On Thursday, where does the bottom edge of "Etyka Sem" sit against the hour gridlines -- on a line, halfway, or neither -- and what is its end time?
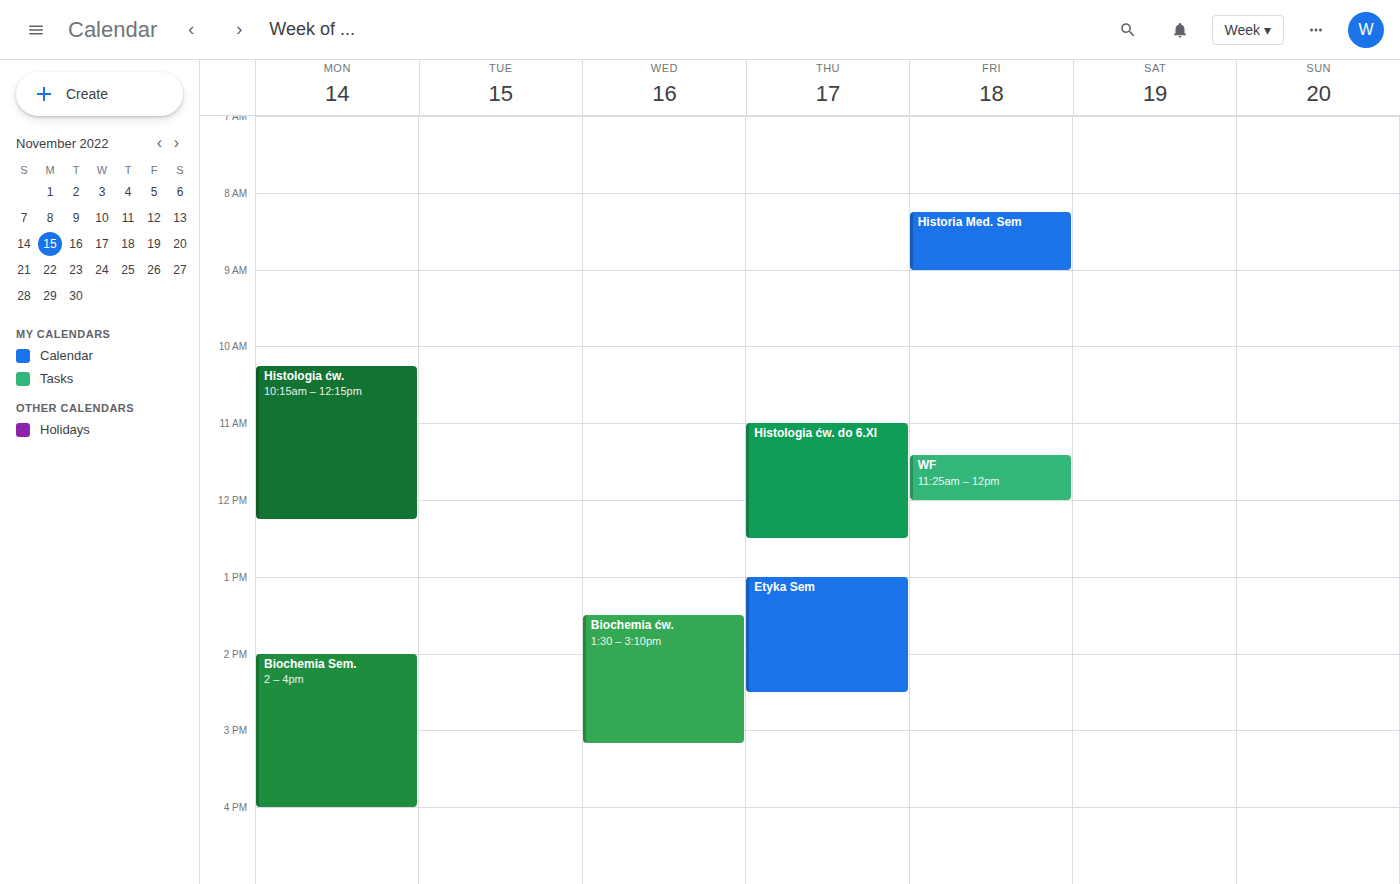
2:30 PM -- halfway between the 2 PM and 3 PM lines.